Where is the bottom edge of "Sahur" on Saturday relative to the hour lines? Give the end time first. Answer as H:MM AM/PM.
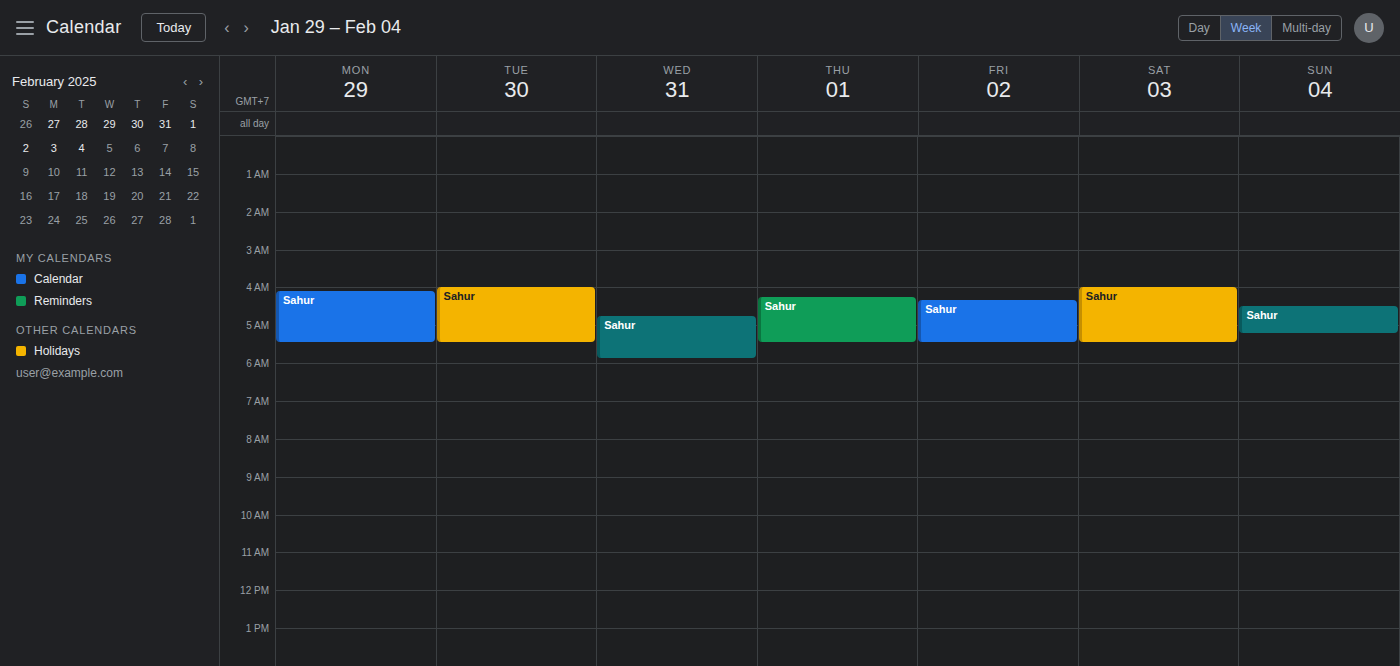
5:30 AM -- halfway between the 5 AM and 6 AM lines.